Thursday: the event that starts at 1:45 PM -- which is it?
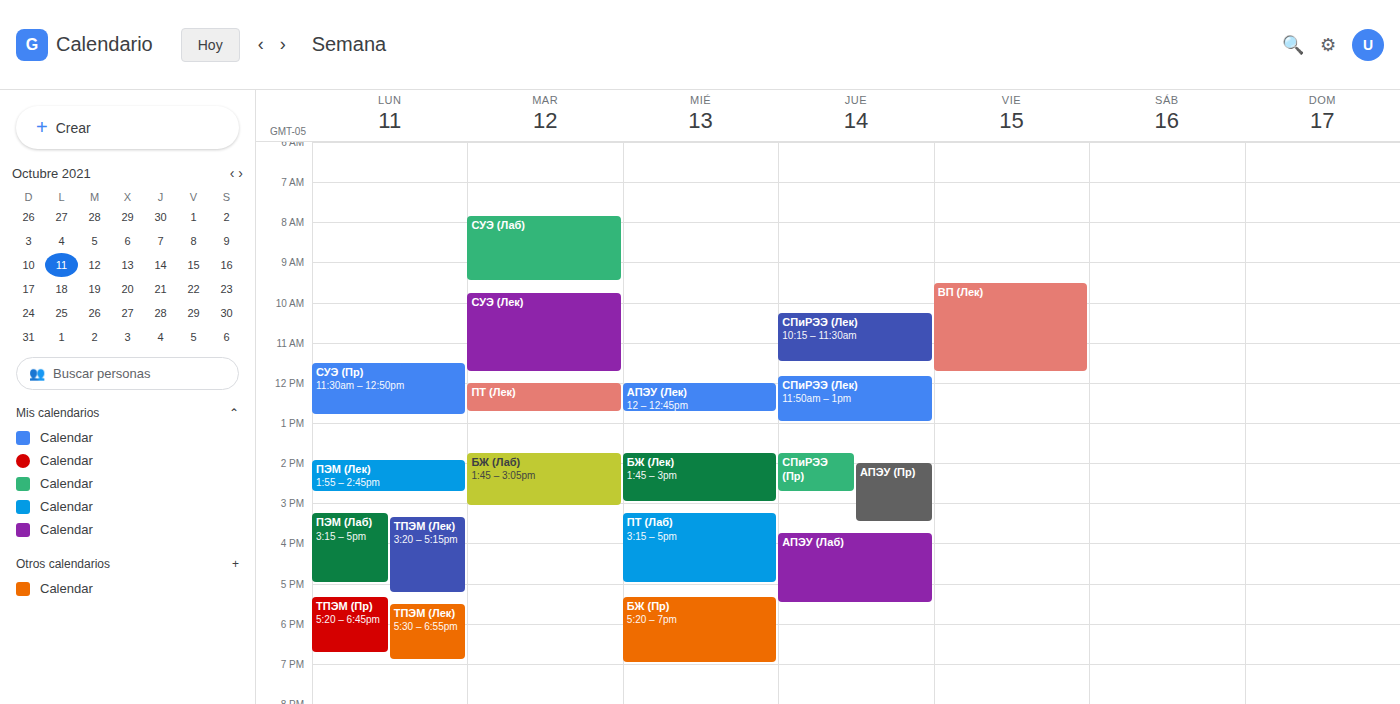
"СПиРЭЭ (Пр)"